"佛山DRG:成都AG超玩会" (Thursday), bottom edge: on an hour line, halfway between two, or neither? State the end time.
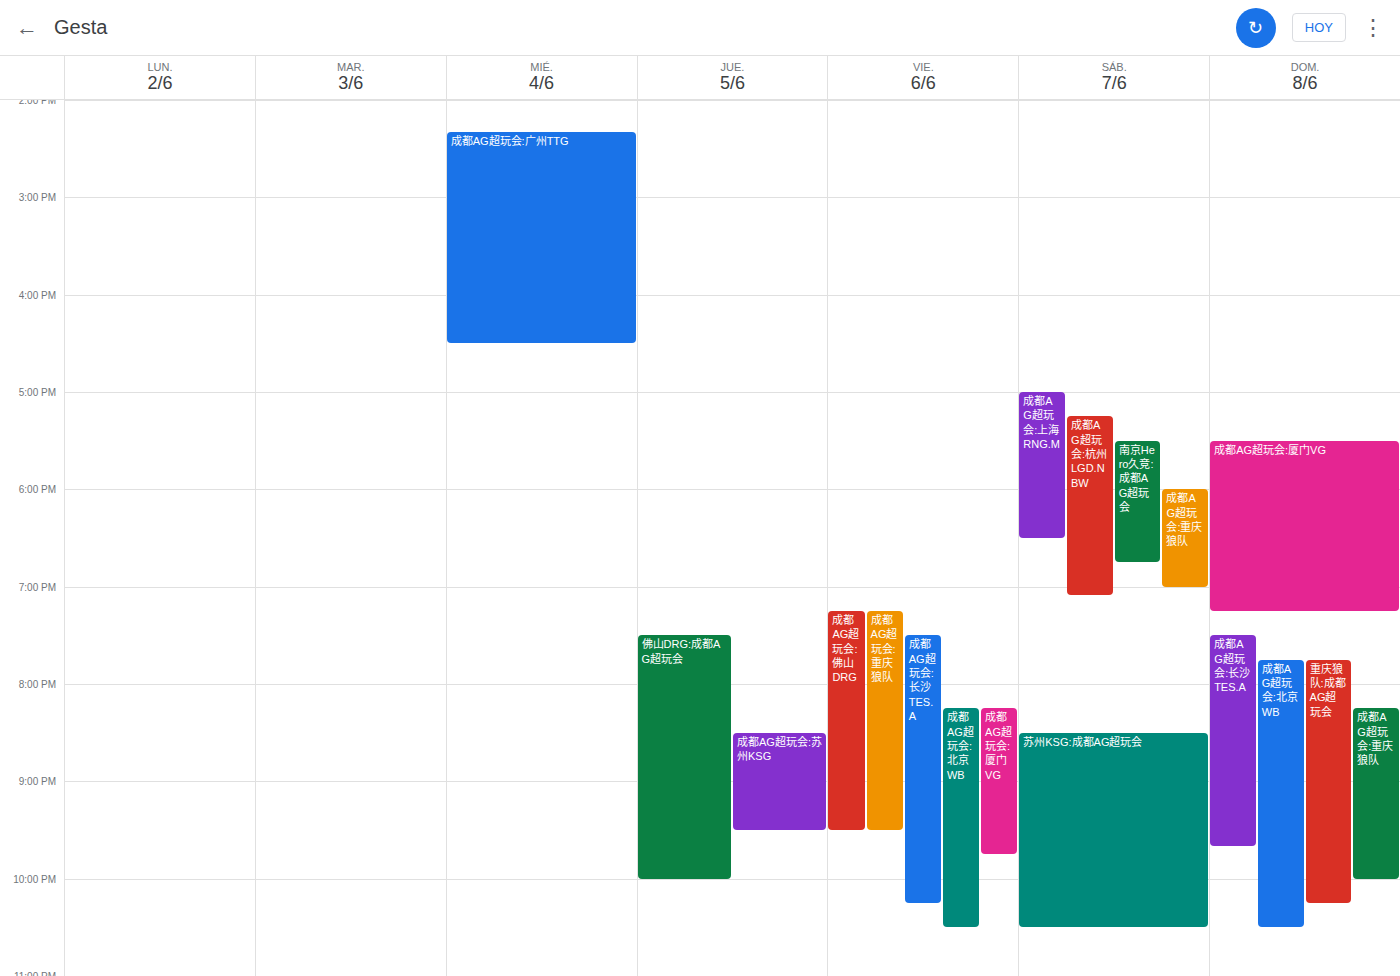
22:00 -- exactly on the 22:00 line.